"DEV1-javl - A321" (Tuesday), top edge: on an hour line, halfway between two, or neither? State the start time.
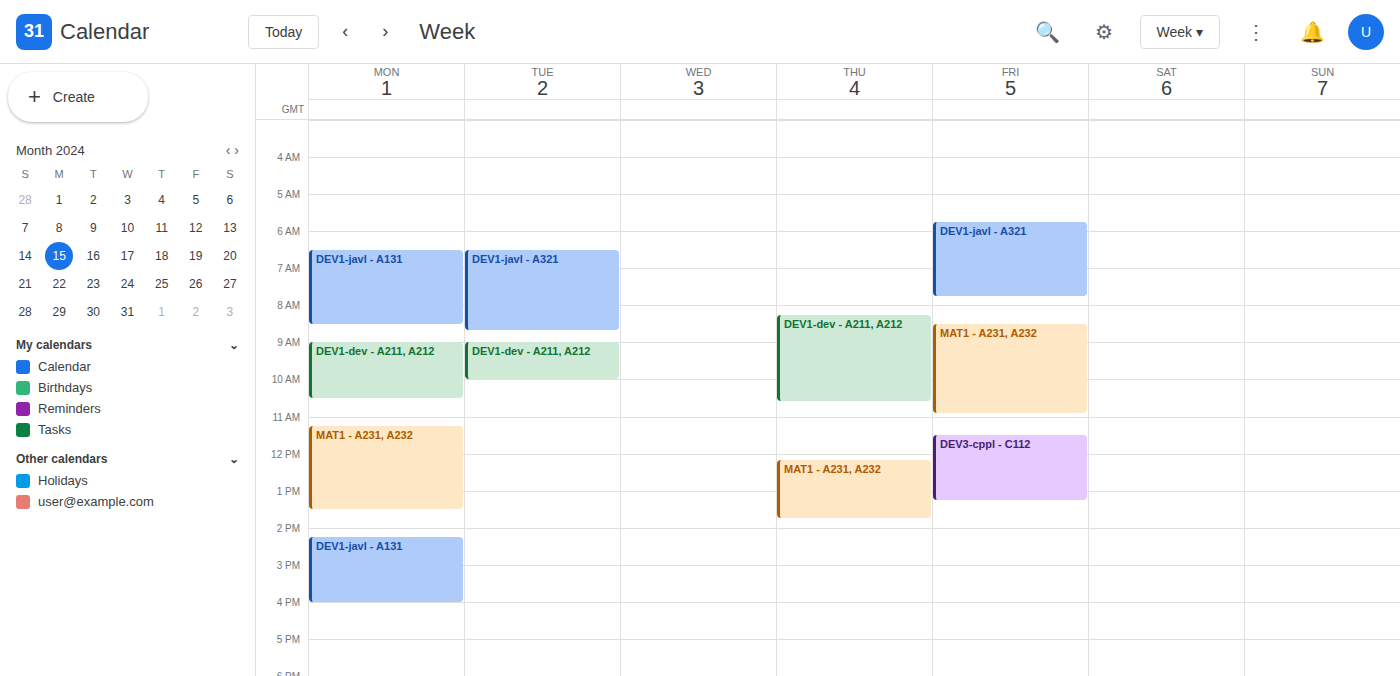
6:30 AM -- halfway between the 6 AM and 7 AM lines.